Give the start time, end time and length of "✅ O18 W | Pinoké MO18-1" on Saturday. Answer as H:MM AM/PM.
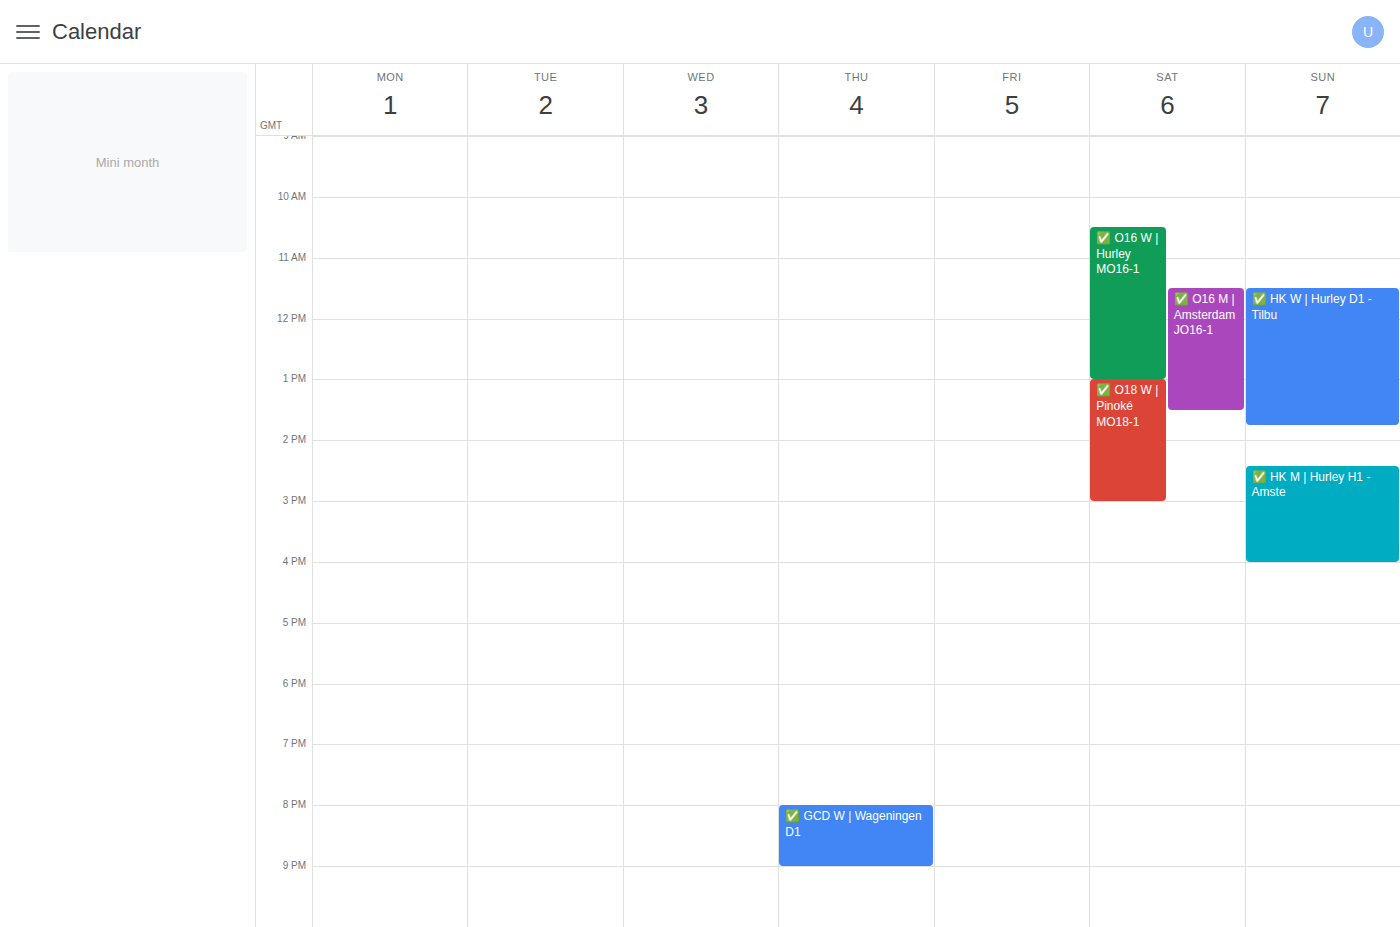
1:00 PM to 3:00 PM, 2 hours